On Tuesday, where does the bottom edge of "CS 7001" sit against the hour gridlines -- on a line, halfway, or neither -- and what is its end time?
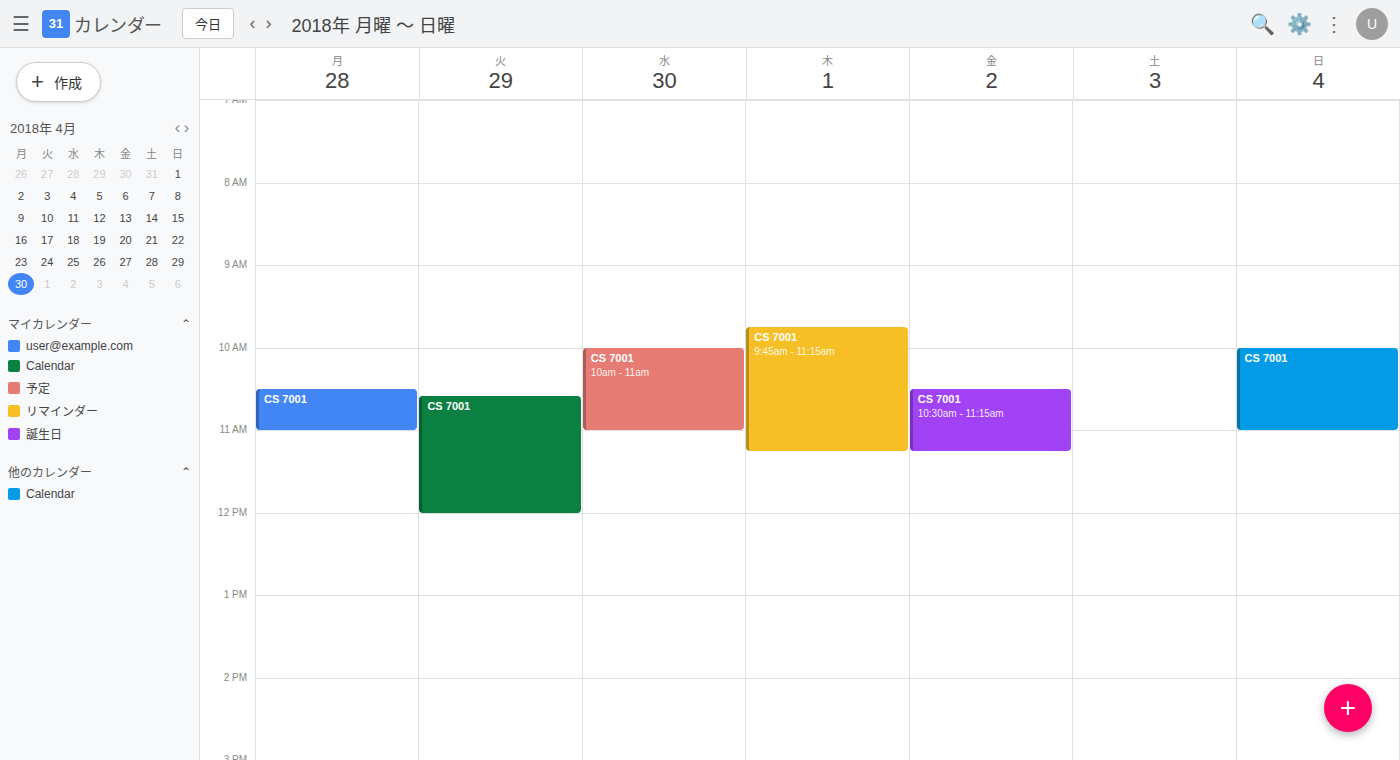
12:00 PM -- exactly on the 12 PM line.